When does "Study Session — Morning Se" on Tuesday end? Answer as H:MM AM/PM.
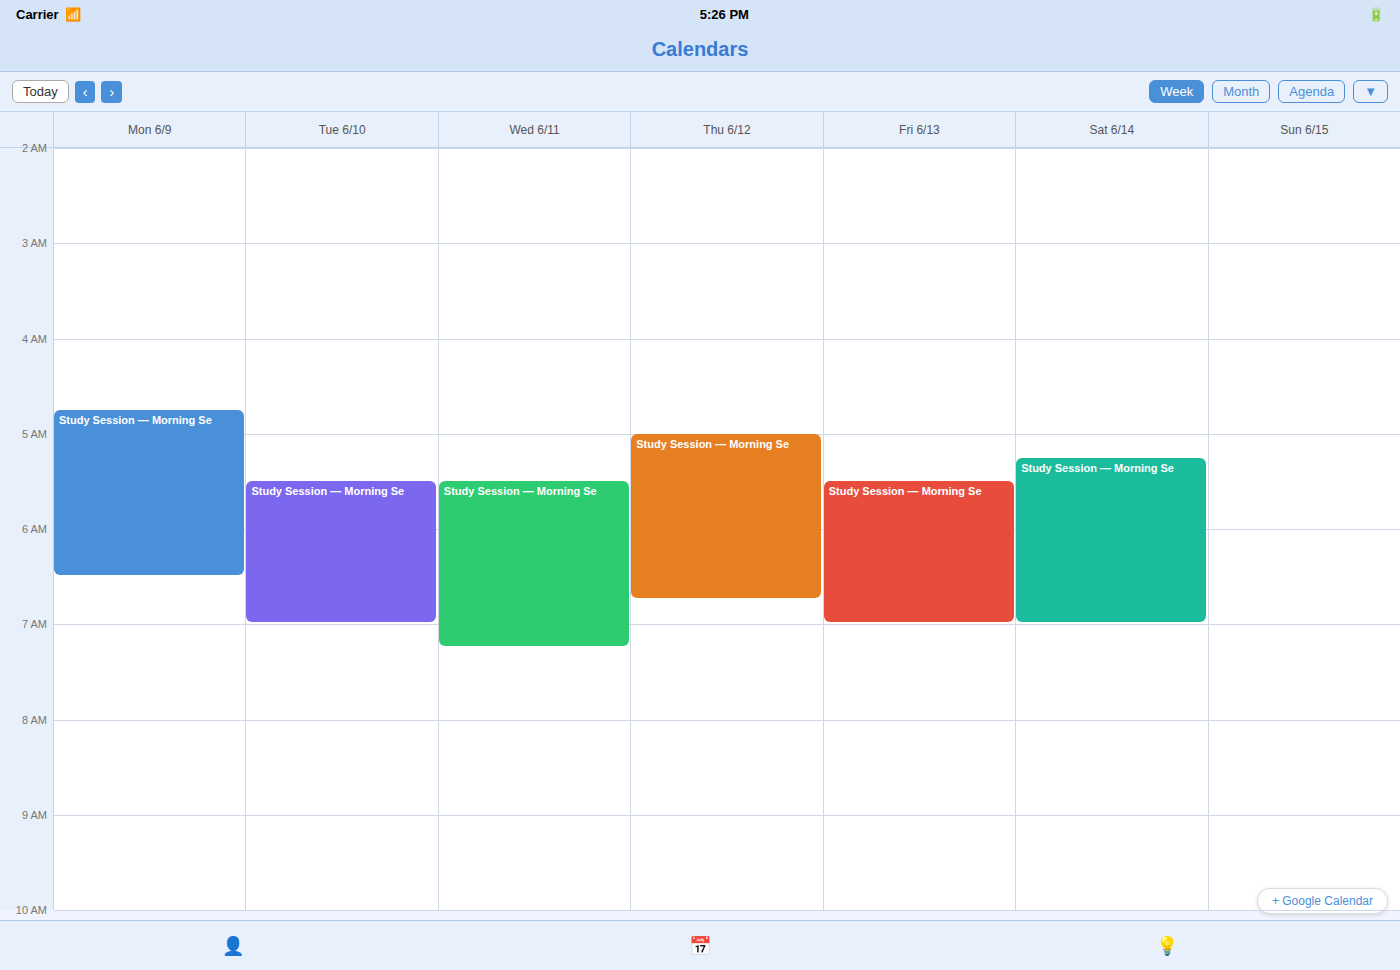
7:00 AM